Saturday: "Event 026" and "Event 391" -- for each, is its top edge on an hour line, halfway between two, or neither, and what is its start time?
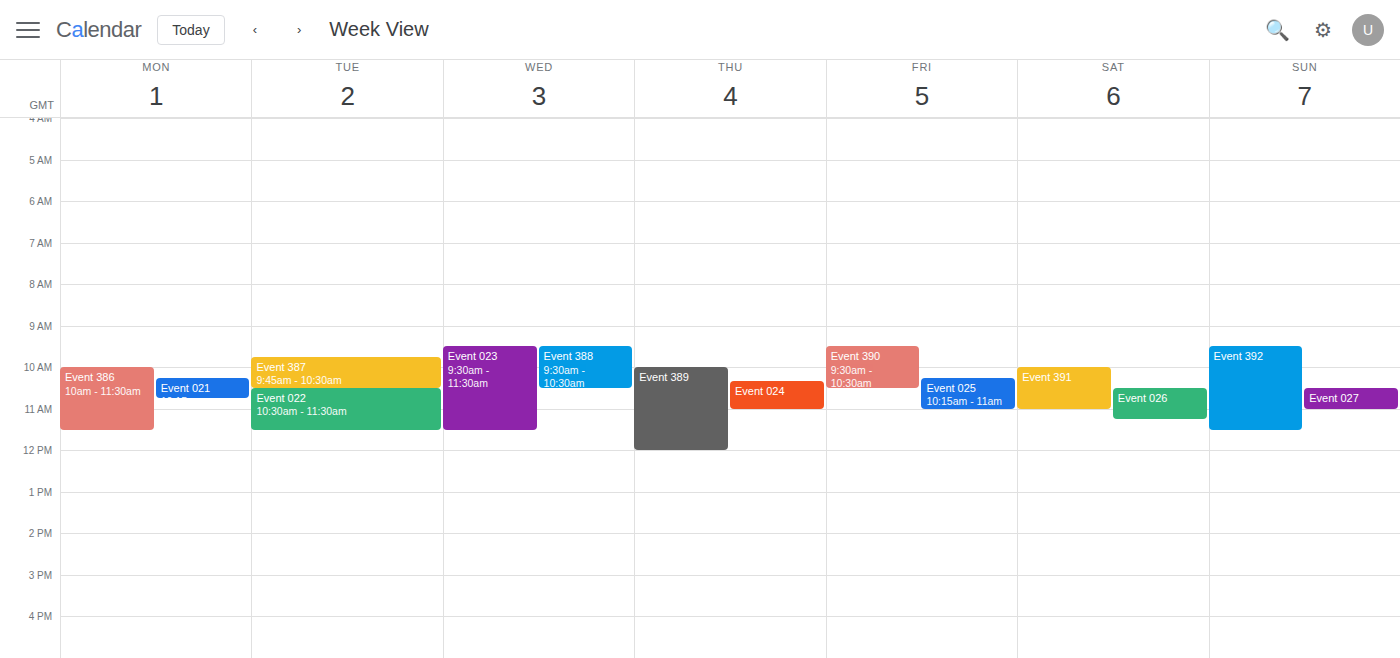
"Event 026": 10:30 AM, halfway between the 10 AM and 11 AM lines. "Event 391": 10:00 AM, exactly on the 10 AM line.